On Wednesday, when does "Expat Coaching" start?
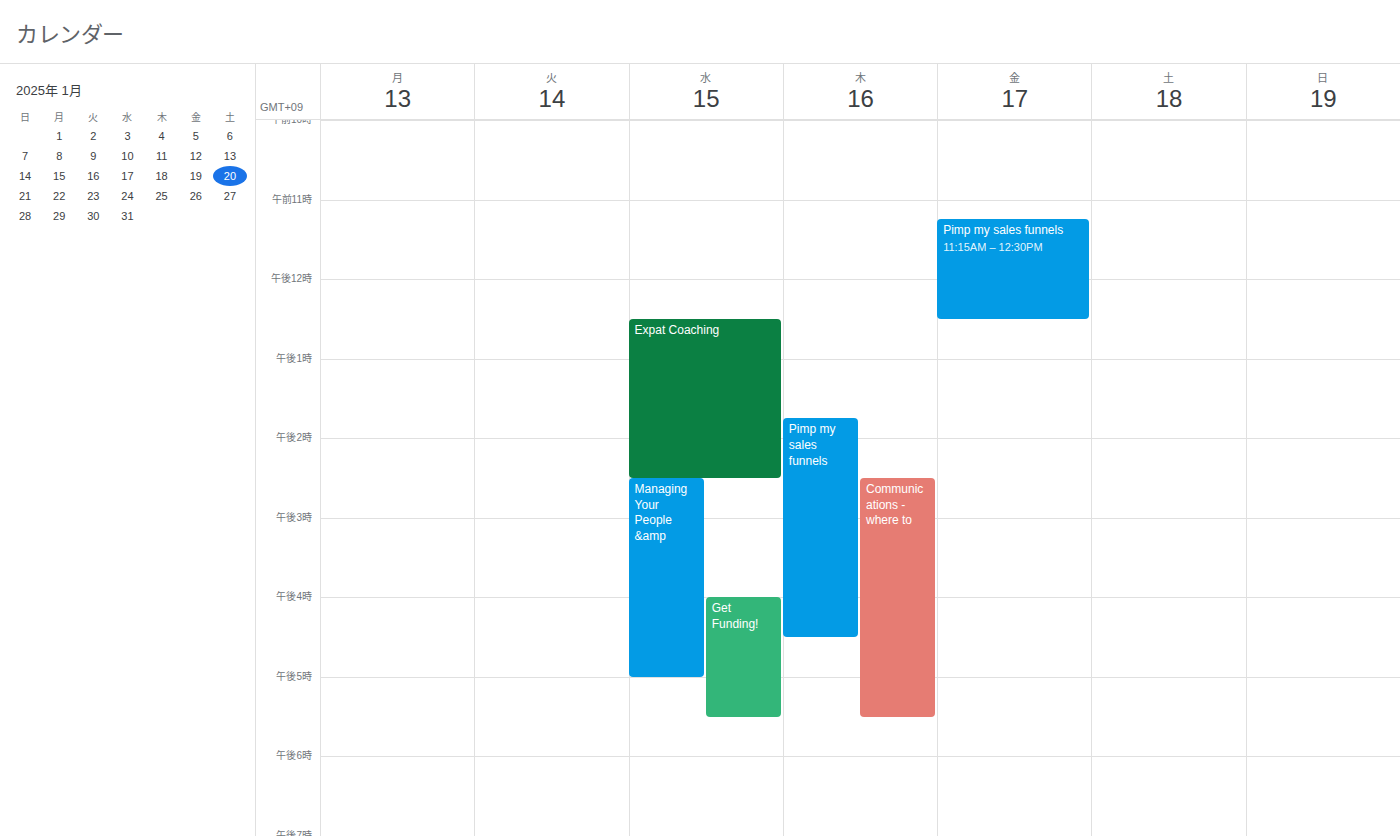
12:30 PM